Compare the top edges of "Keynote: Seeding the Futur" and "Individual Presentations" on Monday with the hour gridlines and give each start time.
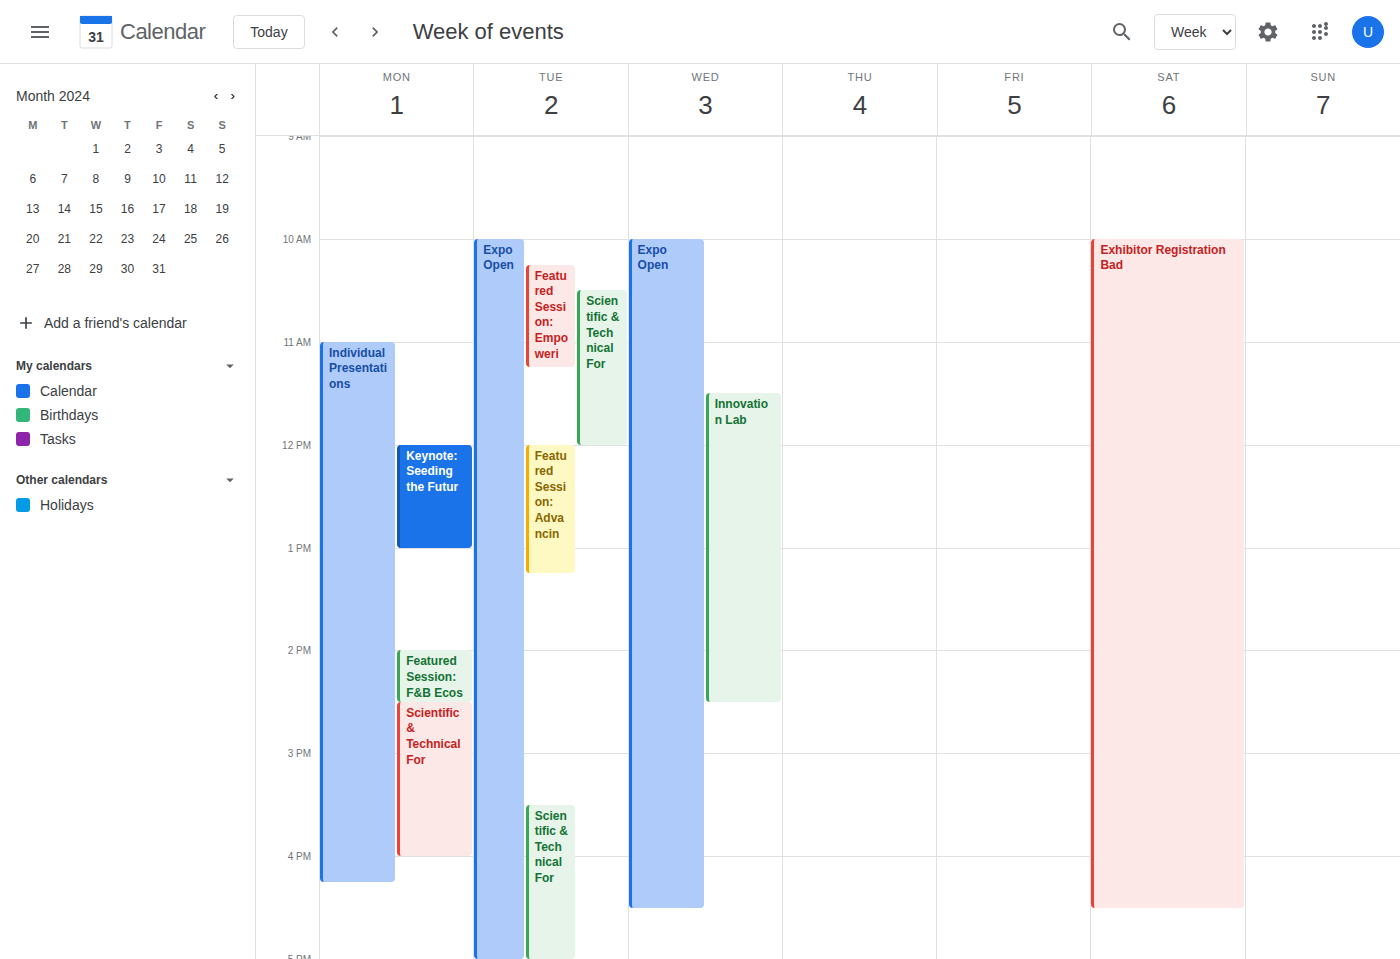
"Keynote: Seeding the Futur": 12:00, exactly on the 12:00 line. "Individual Presentations": 11:00, exactly on the 11:00 line.